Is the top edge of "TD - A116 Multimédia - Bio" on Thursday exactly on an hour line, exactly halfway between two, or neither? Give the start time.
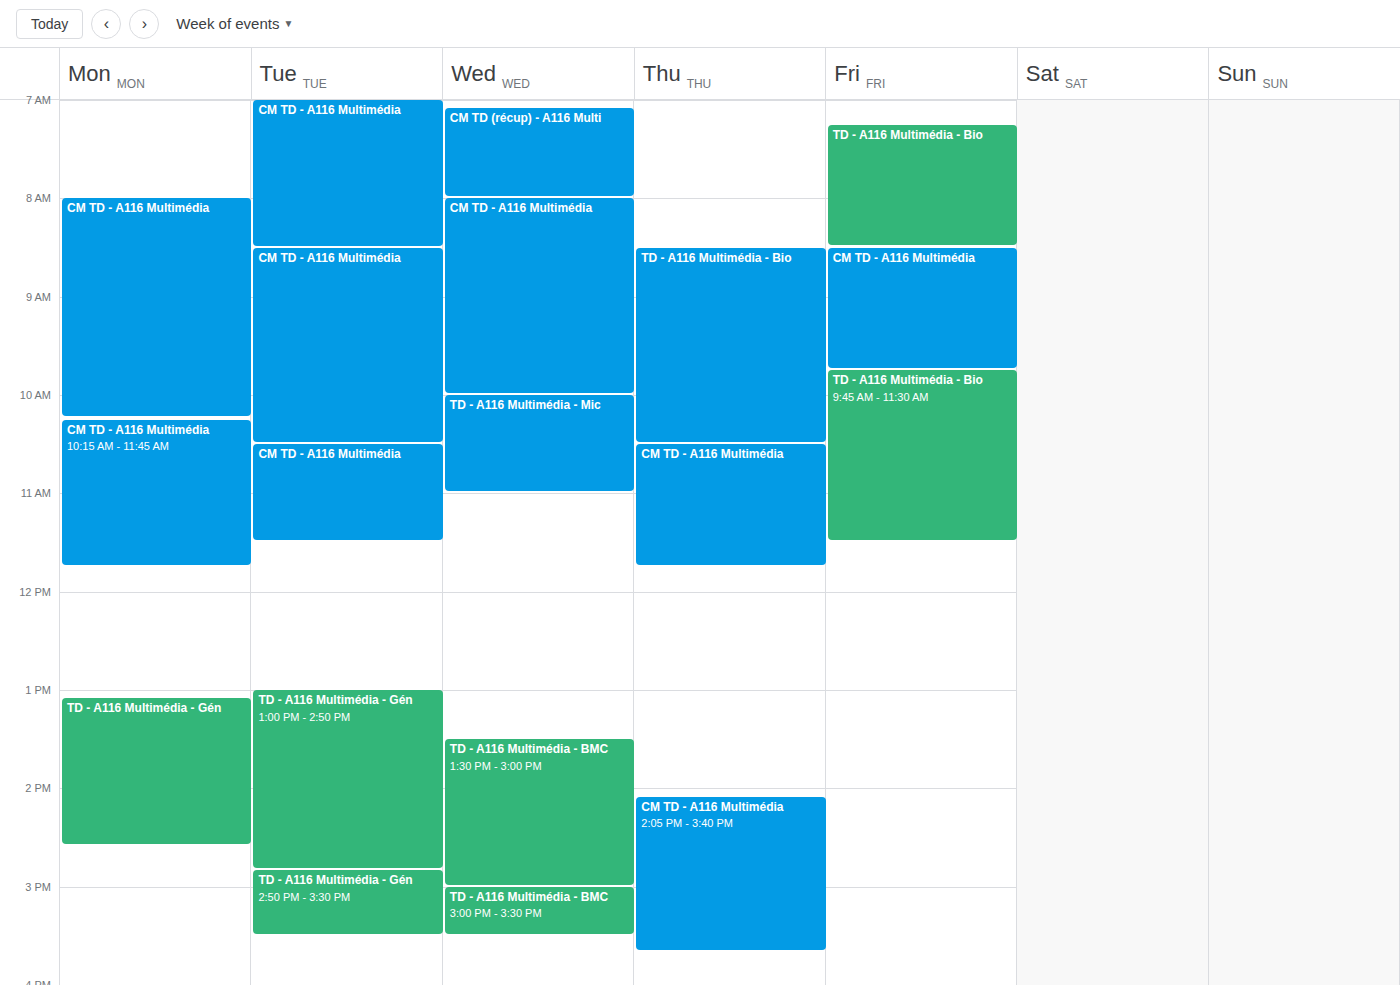
8:30 AM -- halfway between the 8 AM and 9 AM lines.